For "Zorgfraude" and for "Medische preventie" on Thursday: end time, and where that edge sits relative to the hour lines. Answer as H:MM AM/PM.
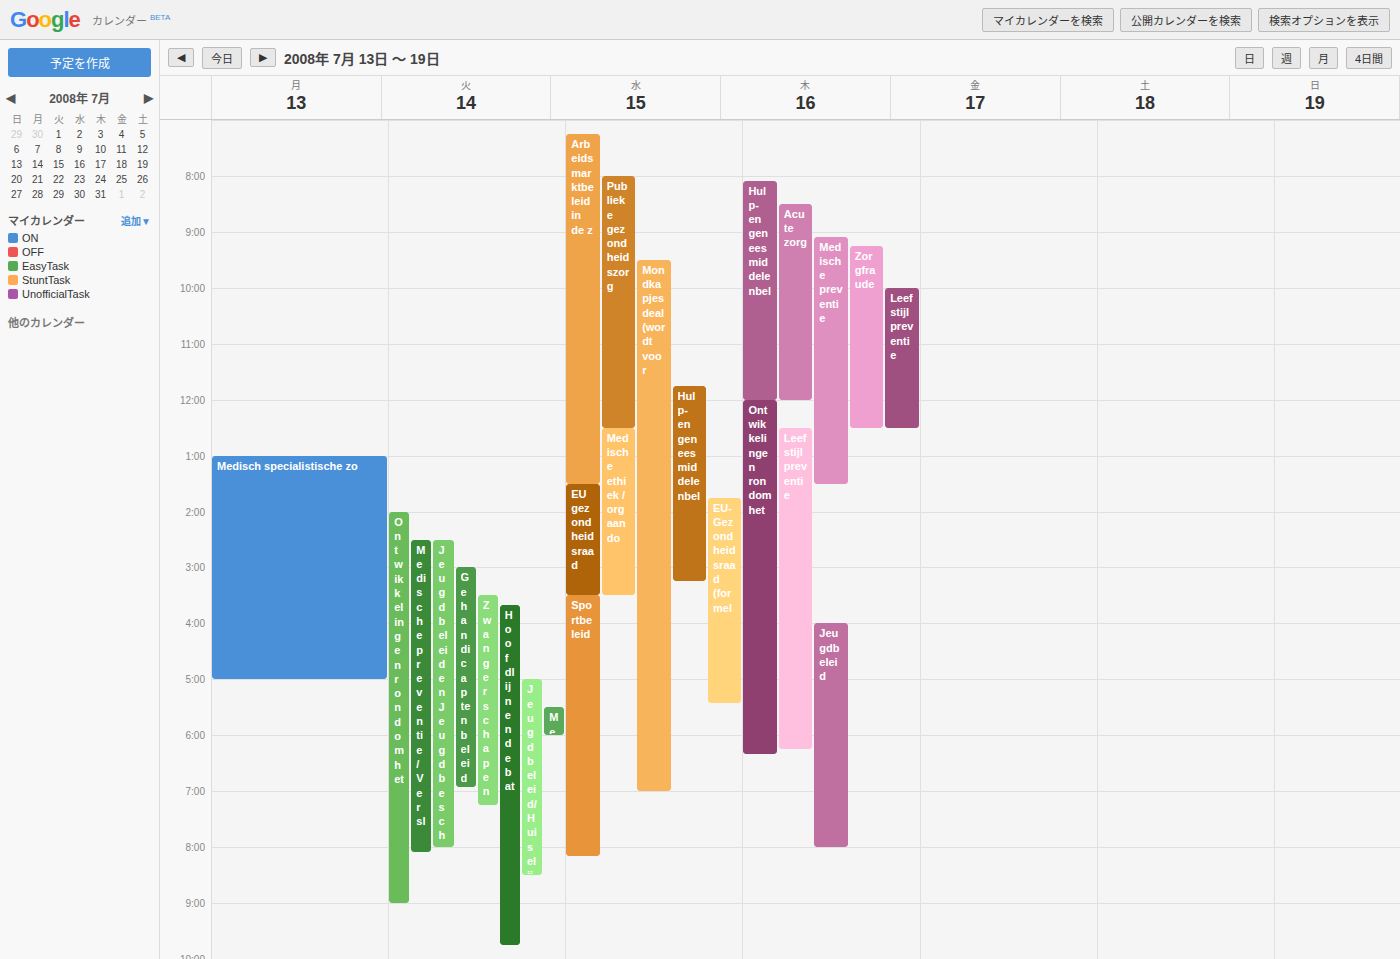
"Zorgfraude": 12:30 PM, halfway between the 12 PM and 1 PM lines. "Medische preventie": 1:30 PM, halfway between the 1 PM and 2 PM lines.